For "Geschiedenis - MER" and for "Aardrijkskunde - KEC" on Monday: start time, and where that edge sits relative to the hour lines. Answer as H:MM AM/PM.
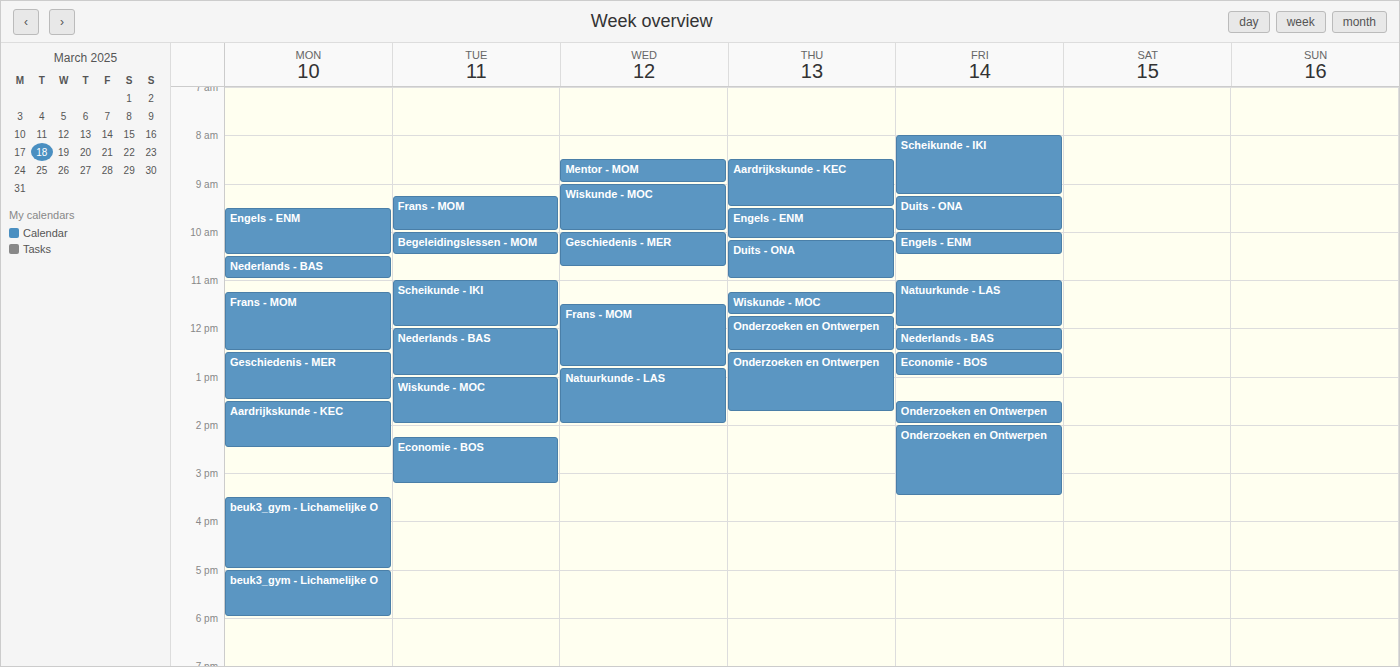
"Geschiedenis - MER": 12:30 PM, halfway between the 12 PM and 1 PM lines. "Aardrijkskunde - KEC": 1:30 PM, halfway between the 1 PM and 2 PM lines.